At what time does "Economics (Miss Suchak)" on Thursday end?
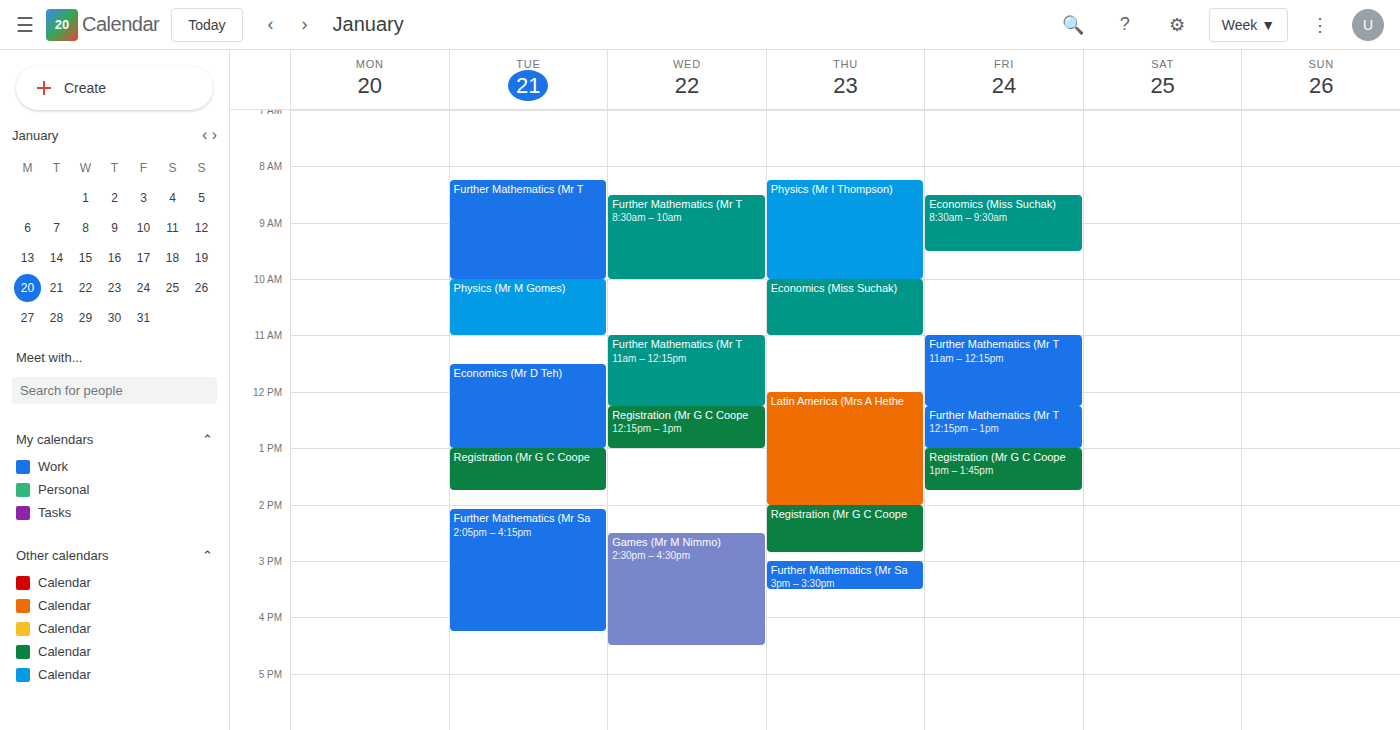
11:00 AM